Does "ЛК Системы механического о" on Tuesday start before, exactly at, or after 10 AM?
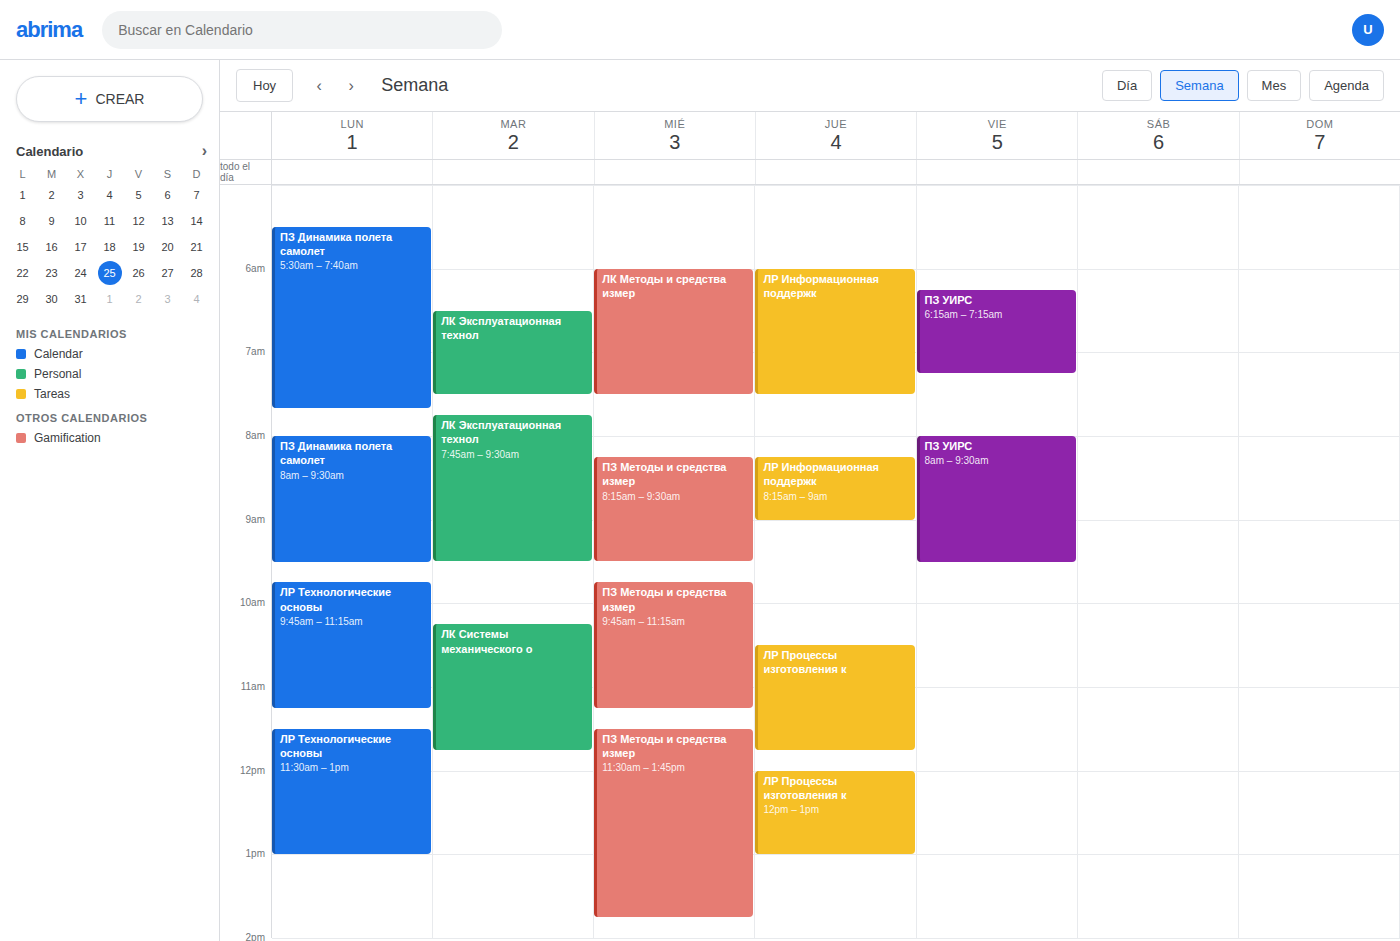
10:15 AM -- after 10 AM, 15 minutes below the 10 AM line.